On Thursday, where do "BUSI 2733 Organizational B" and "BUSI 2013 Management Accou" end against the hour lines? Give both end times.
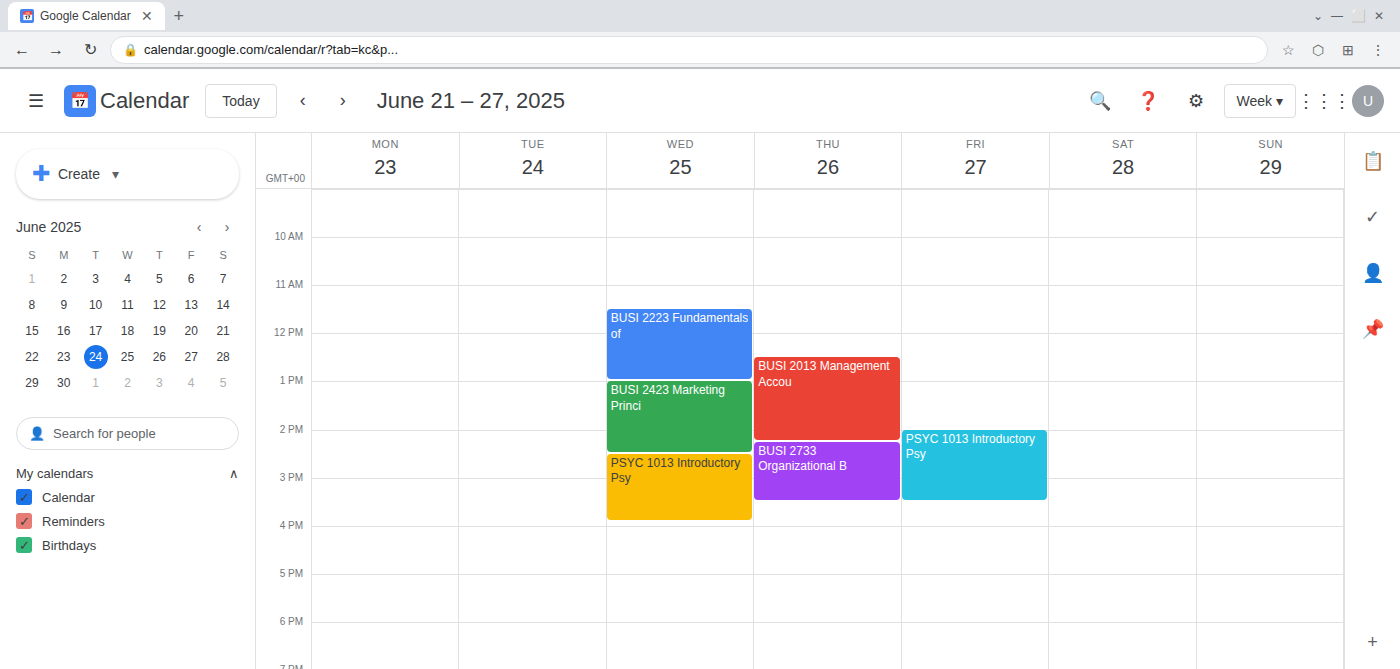
"BUSI 2733 Organizational B": 15:30, halfway between the 15:00 and 16:00 lines. "BUSI 2013 Management Accou": 14:15, neither: a quarter of the way from the 14:00 line to the 15:00 line.